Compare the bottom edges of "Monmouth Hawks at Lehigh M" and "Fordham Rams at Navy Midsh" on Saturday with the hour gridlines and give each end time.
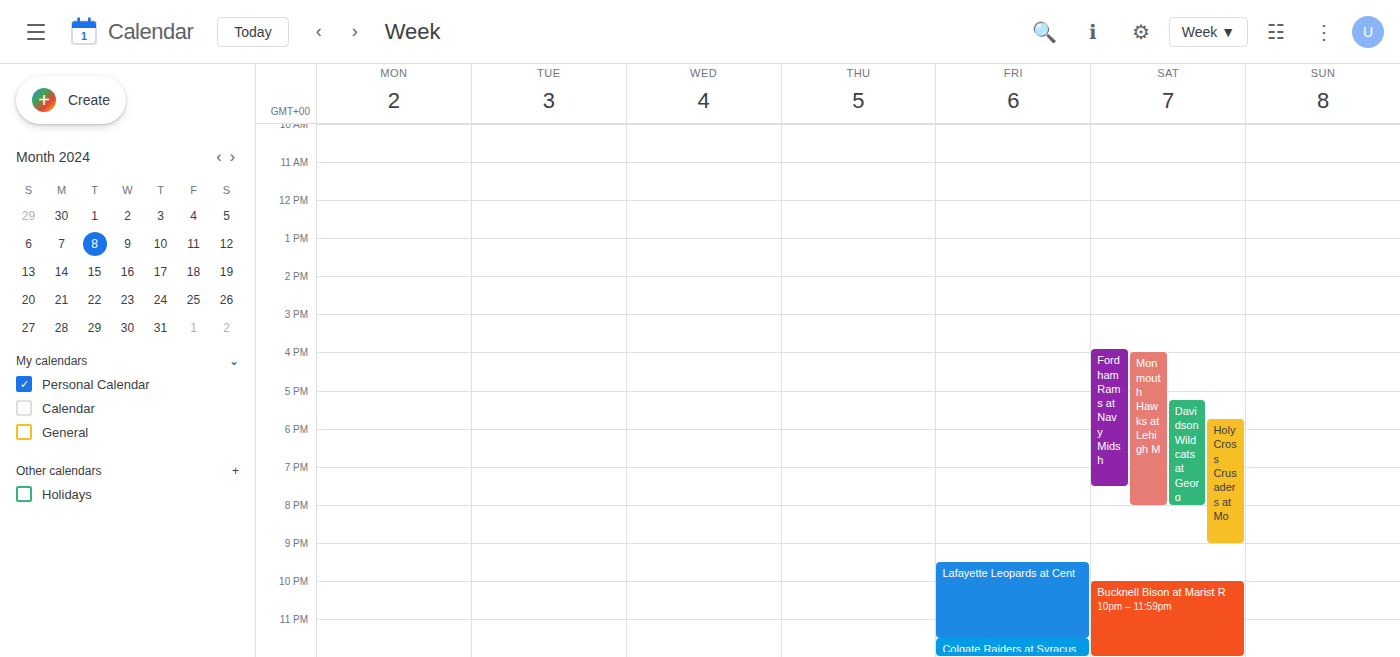
"Monmouth Hawks at Lehigh M": 8:00 PM, exactly on the 8 PM line. "Fordham Rams at Navy Midsh": 7:30 PM, halfway between the 7 PM and 8 PM lines.